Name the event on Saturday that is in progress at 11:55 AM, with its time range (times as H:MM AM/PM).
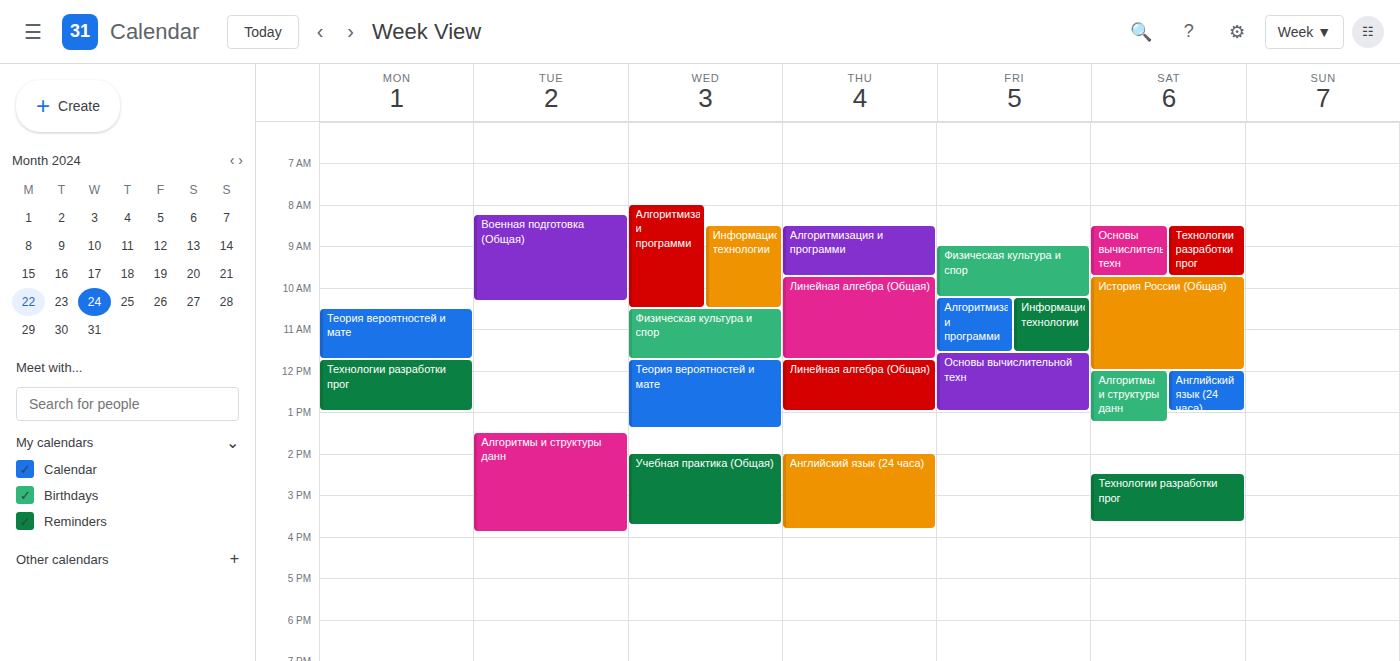
"История России (Общая)", 9:45 AM to 12:00 PM